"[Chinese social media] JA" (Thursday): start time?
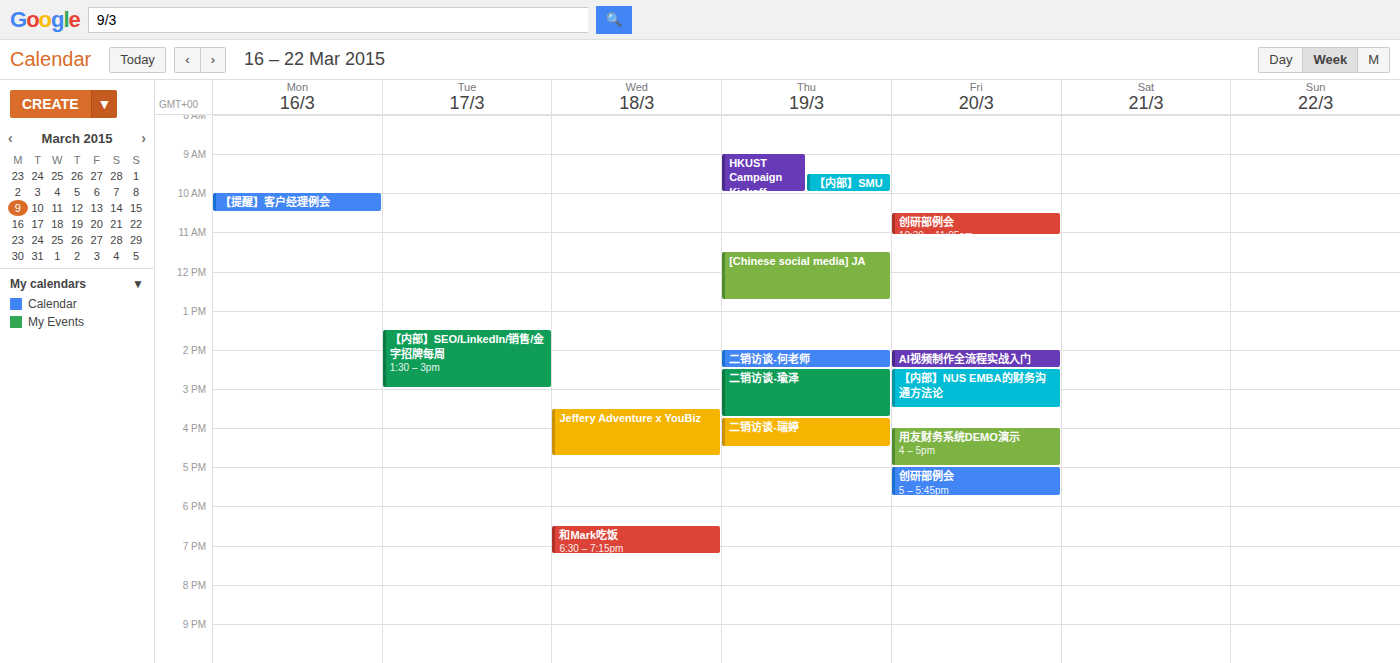
11:30 AM